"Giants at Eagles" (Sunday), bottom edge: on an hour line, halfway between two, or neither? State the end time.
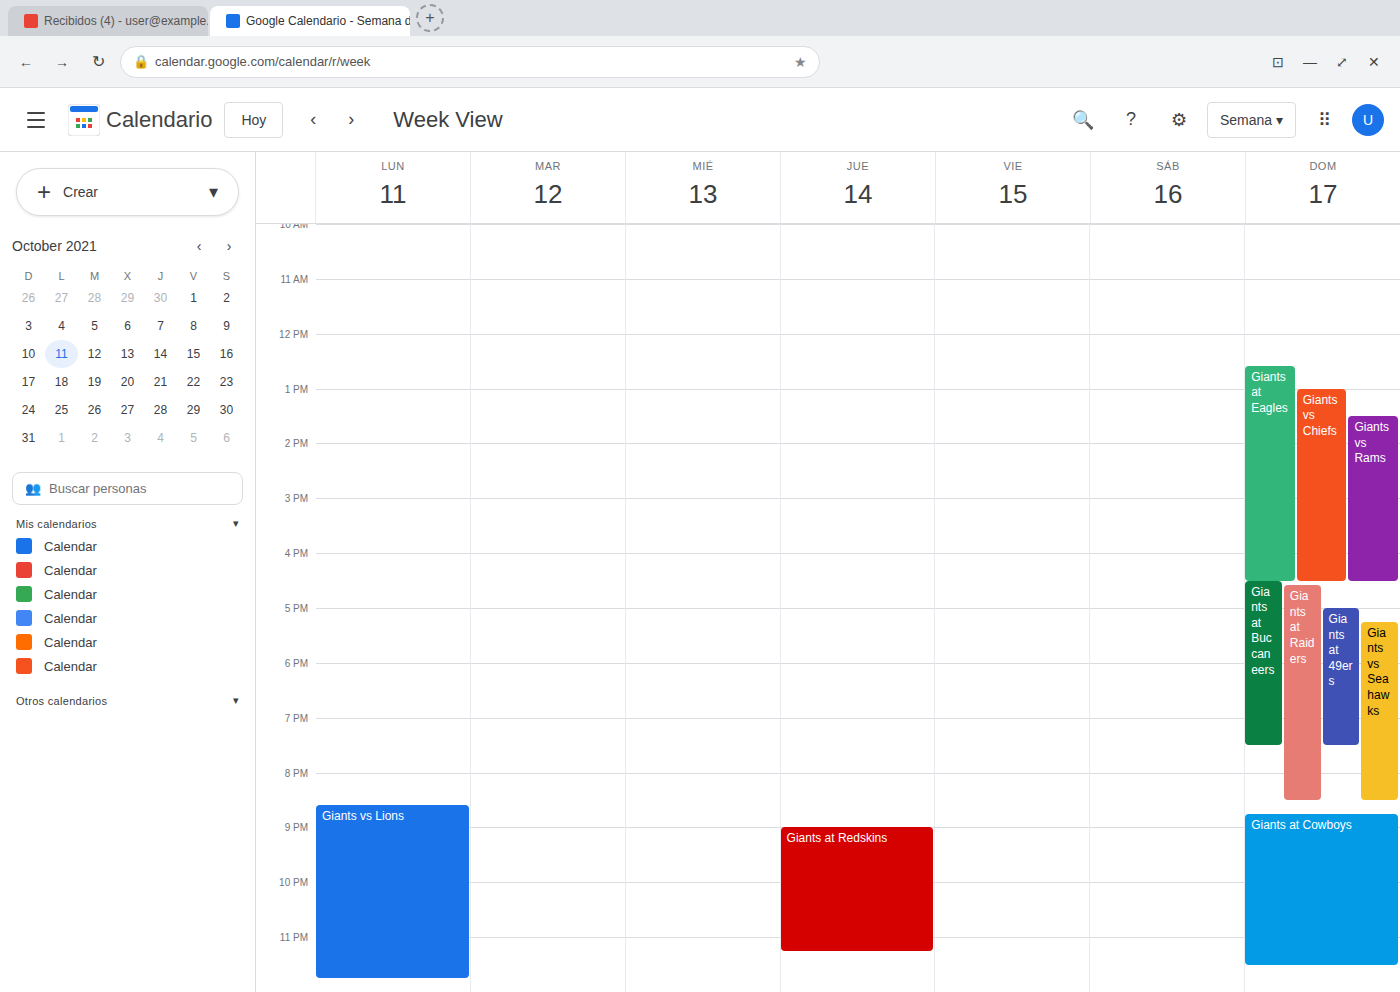
4:30 PM -- halfway between the 4 PM and 5 PM lines.